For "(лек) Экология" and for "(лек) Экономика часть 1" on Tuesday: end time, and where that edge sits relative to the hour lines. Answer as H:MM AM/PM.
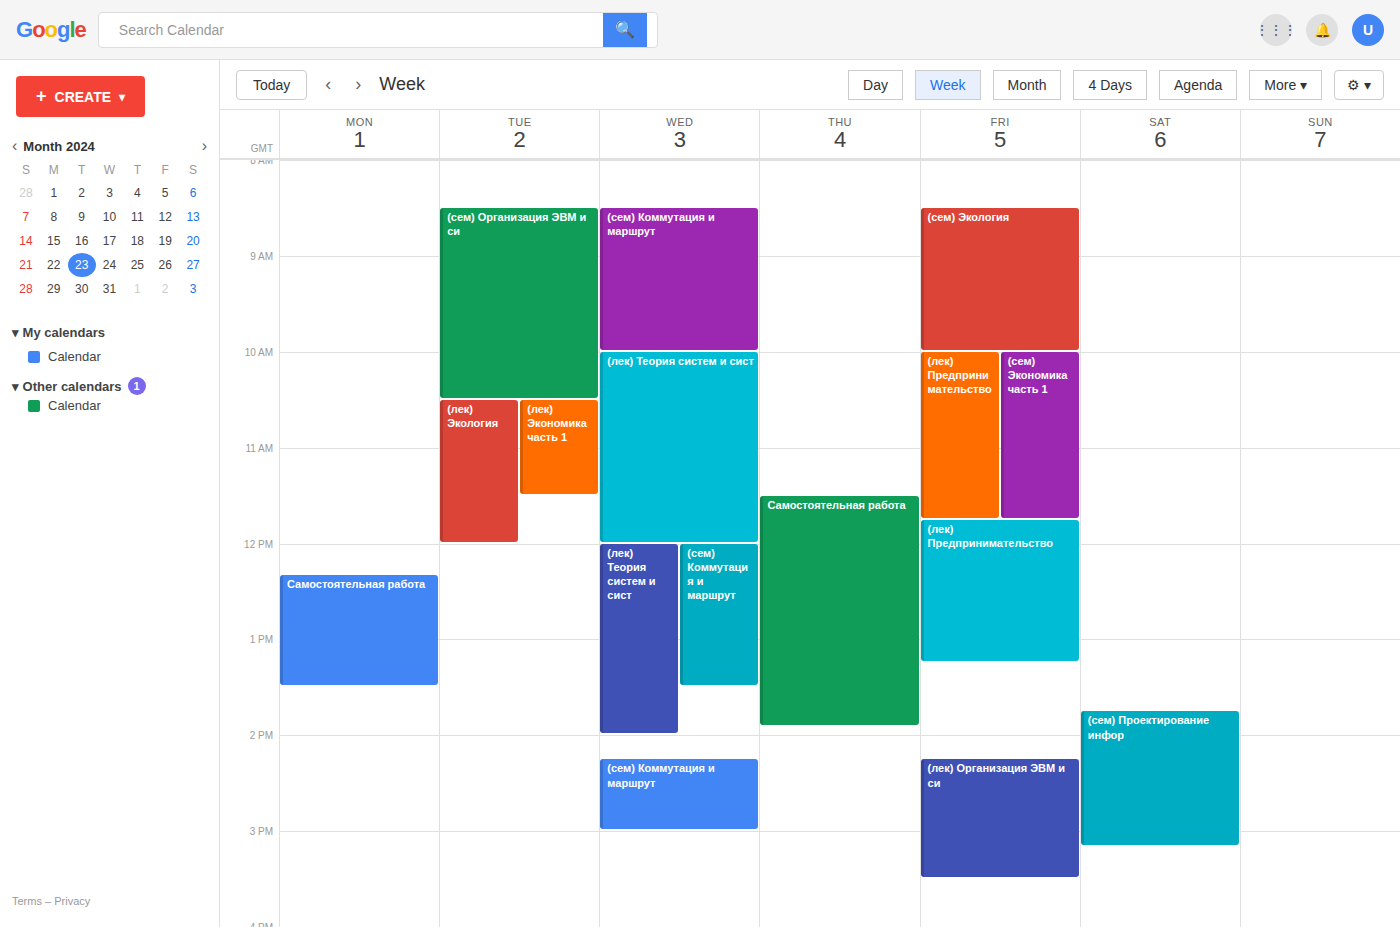
"(лек) Экология": 12:00 PM, exactly on the 12 PM line. "(лек) Экономика часть 1": 11:30 AM, halfway between the 11 AM and 12 PM lines.